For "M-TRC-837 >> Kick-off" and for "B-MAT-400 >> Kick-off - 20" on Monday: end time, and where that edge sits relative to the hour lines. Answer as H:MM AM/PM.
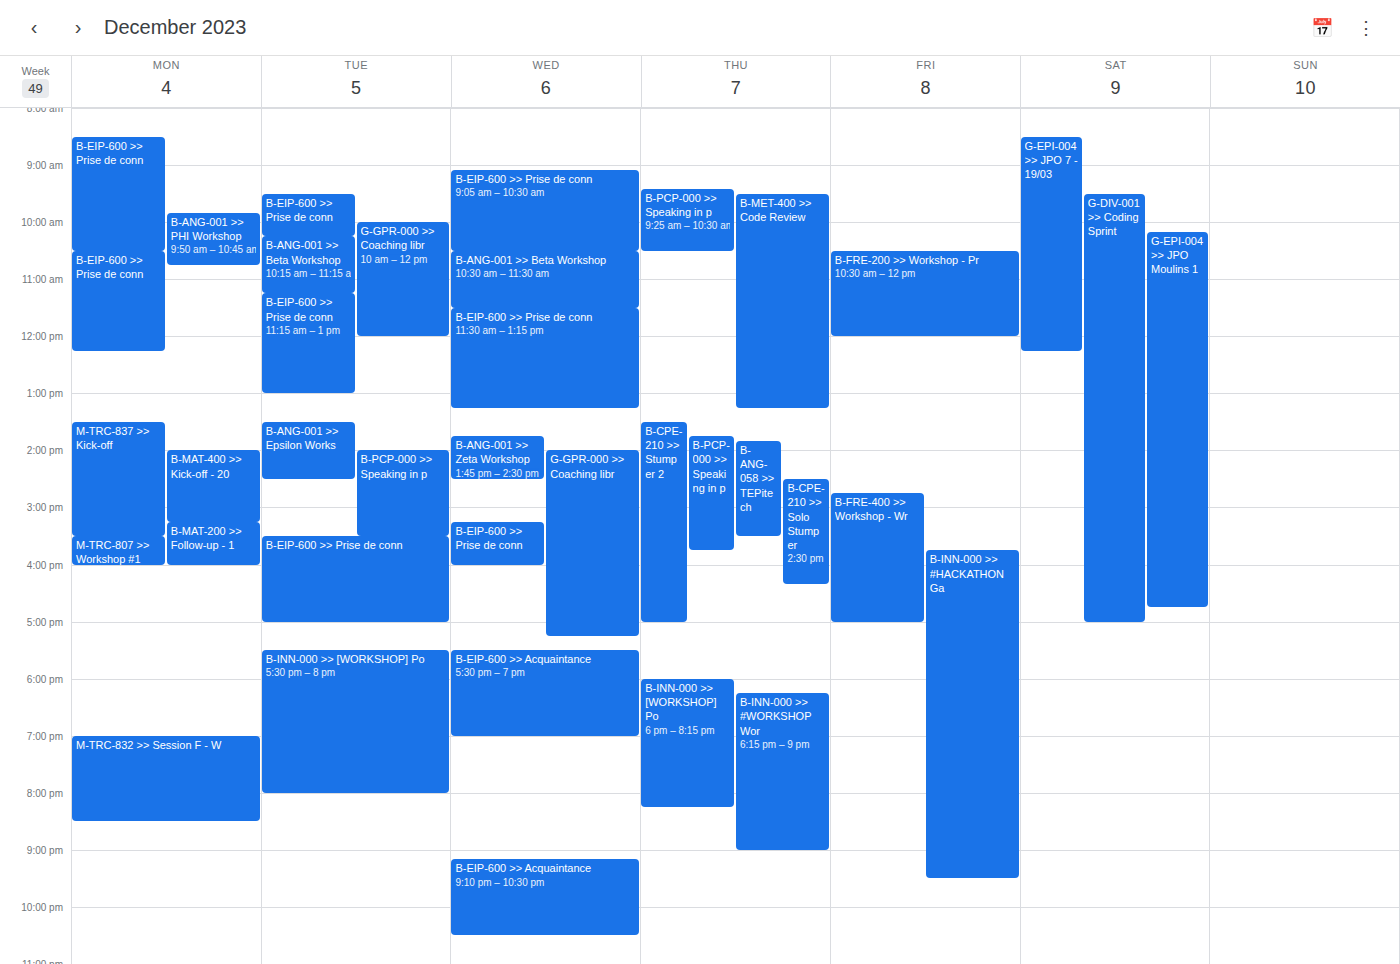
"M-TRC-837 >> Kick-off": 3:30 PM, halfway between the 3 PM and 4 PM lines. "B-MAT-400 >> Kick-off - 20": 3:15 PM, neither: a quarter of the way from the 3 PM line to the 4 PM line.